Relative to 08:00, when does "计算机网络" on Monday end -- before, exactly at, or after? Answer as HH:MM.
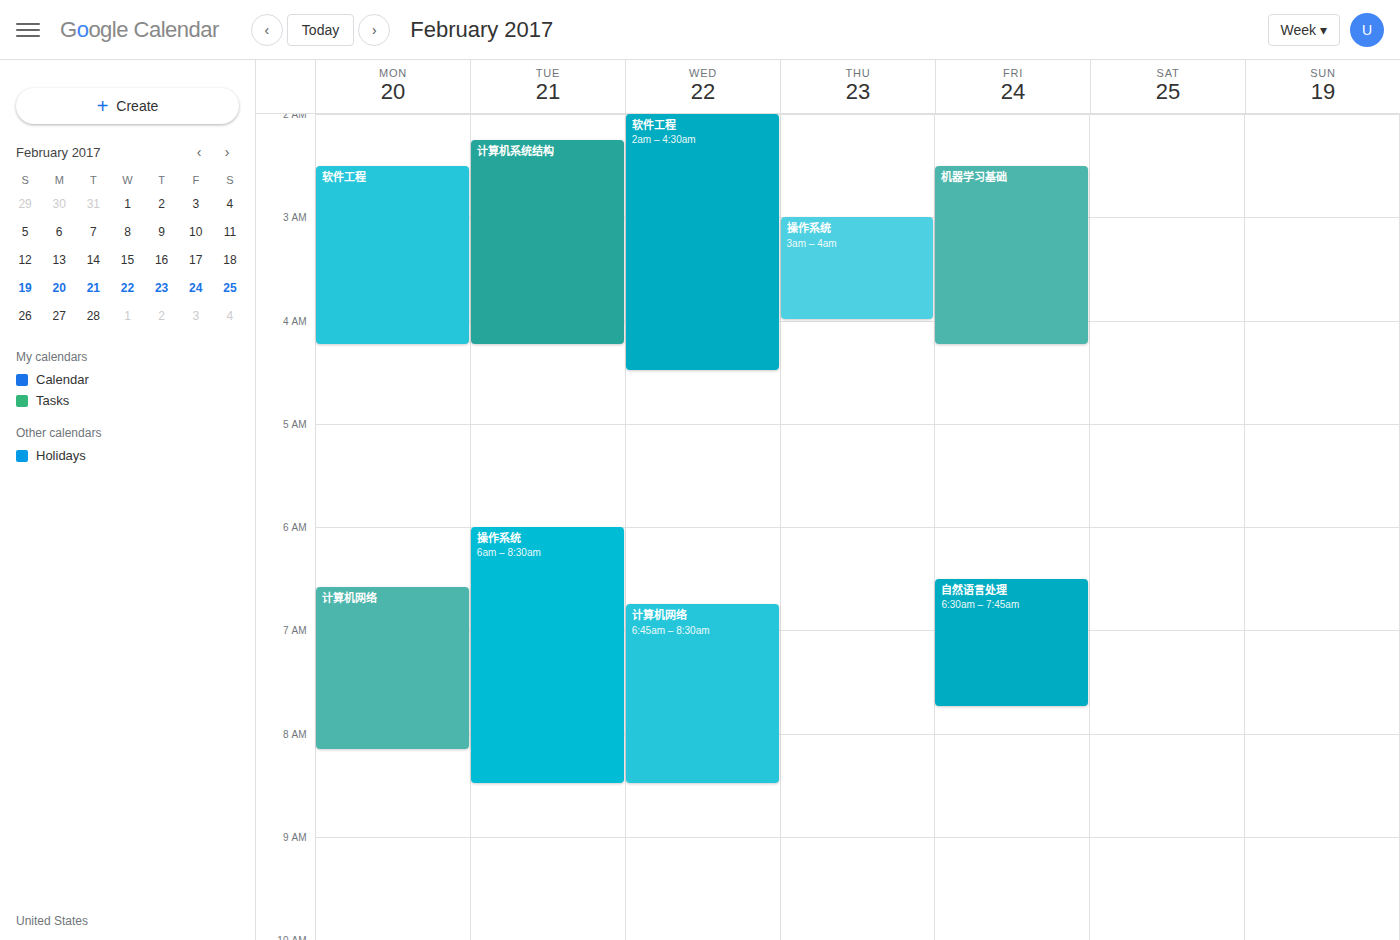
08:10 -- after 08:00, 10 minutes below the 08:00 line.